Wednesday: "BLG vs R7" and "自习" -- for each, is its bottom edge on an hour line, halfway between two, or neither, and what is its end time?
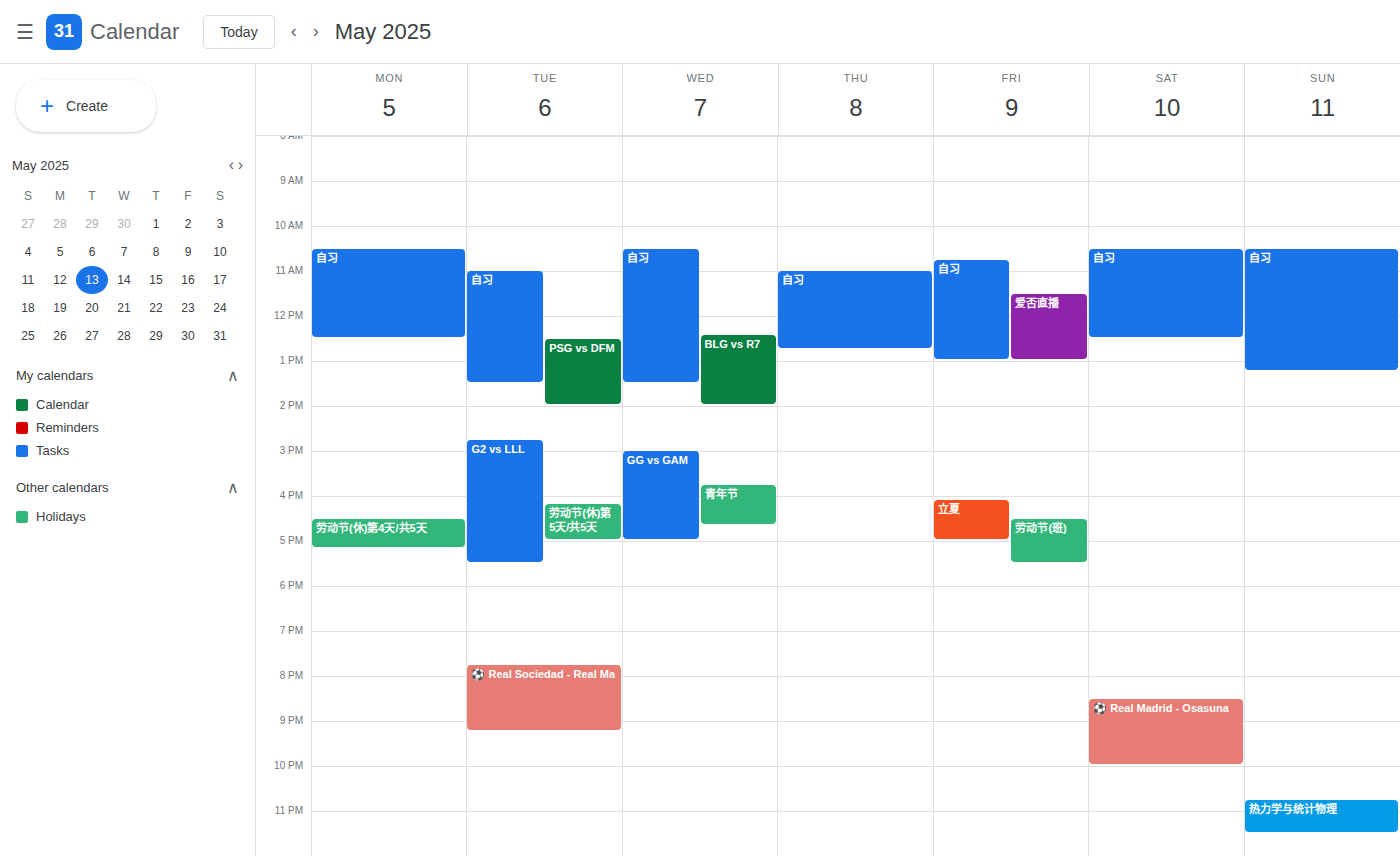
"BLG vs R7": 2:00 PM, exactly on the 2 PM line. "自习": 1:30 PM, halfway between the 1 PM and 2 PM lines.